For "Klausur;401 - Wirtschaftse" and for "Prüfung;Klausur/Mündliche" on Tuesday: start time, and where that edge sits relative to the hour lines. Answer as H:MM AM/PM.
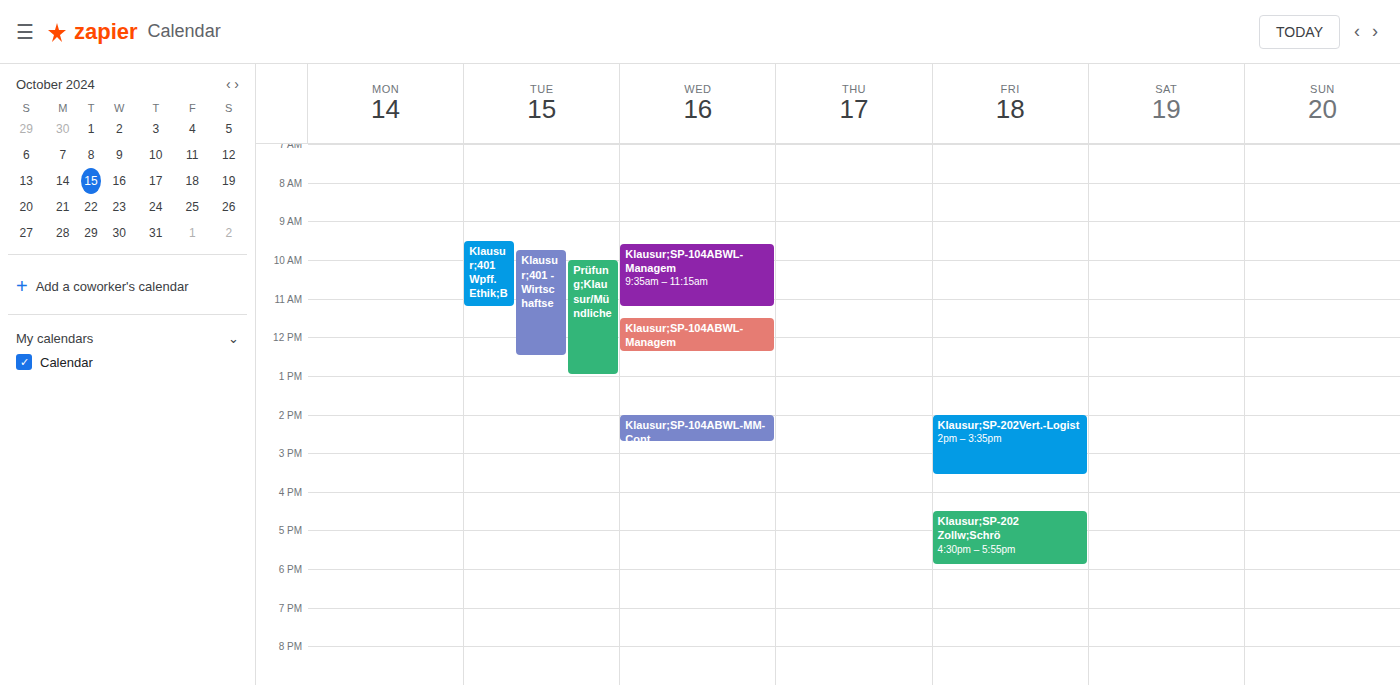
"Klausur;401 - Wirtschaftse": 9:45 AM, neither: three quarters of the way from the 9 AM line to the 10 AM line. "Prüfung;Klausur/Mündliche": 10:00 AM, exactly on the 10 AM line.